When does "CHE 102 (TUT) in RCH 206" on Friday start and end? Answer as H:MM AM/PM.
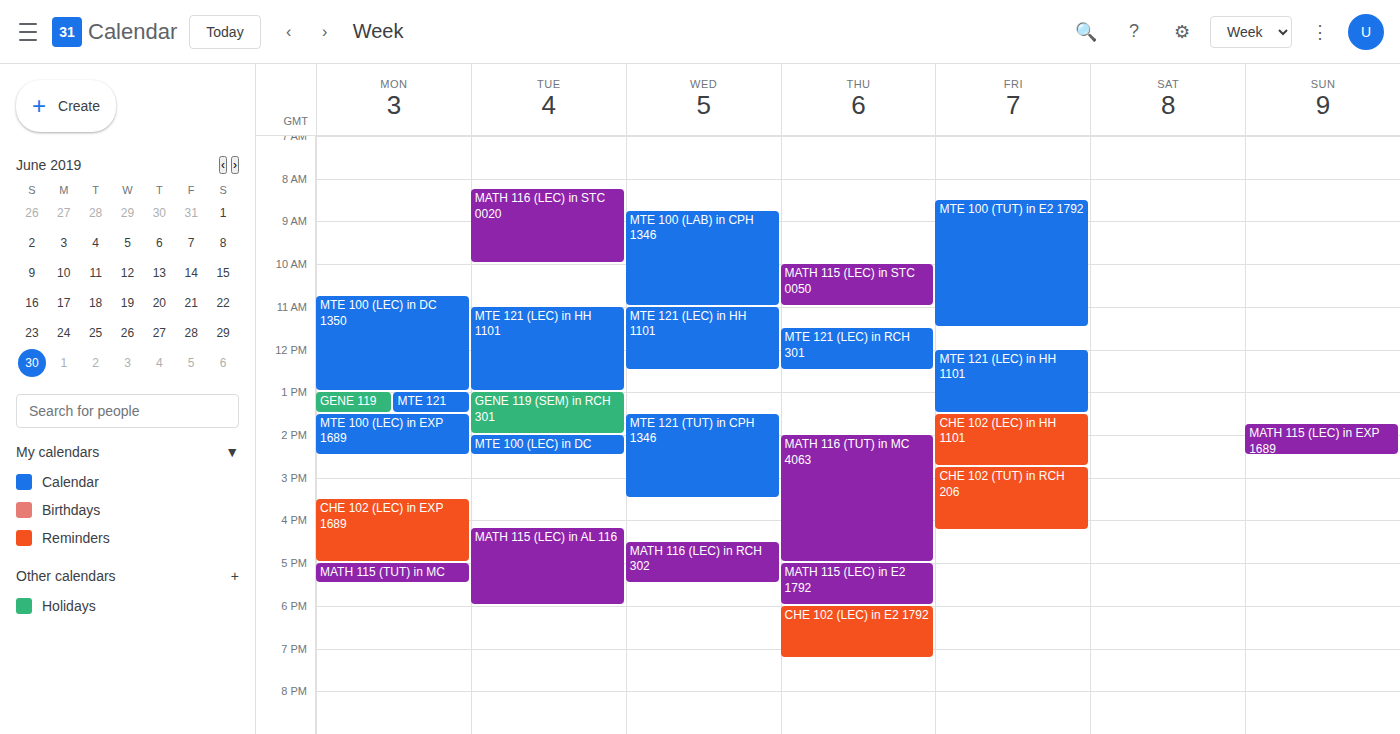
2:45 PM to 4:15 PM